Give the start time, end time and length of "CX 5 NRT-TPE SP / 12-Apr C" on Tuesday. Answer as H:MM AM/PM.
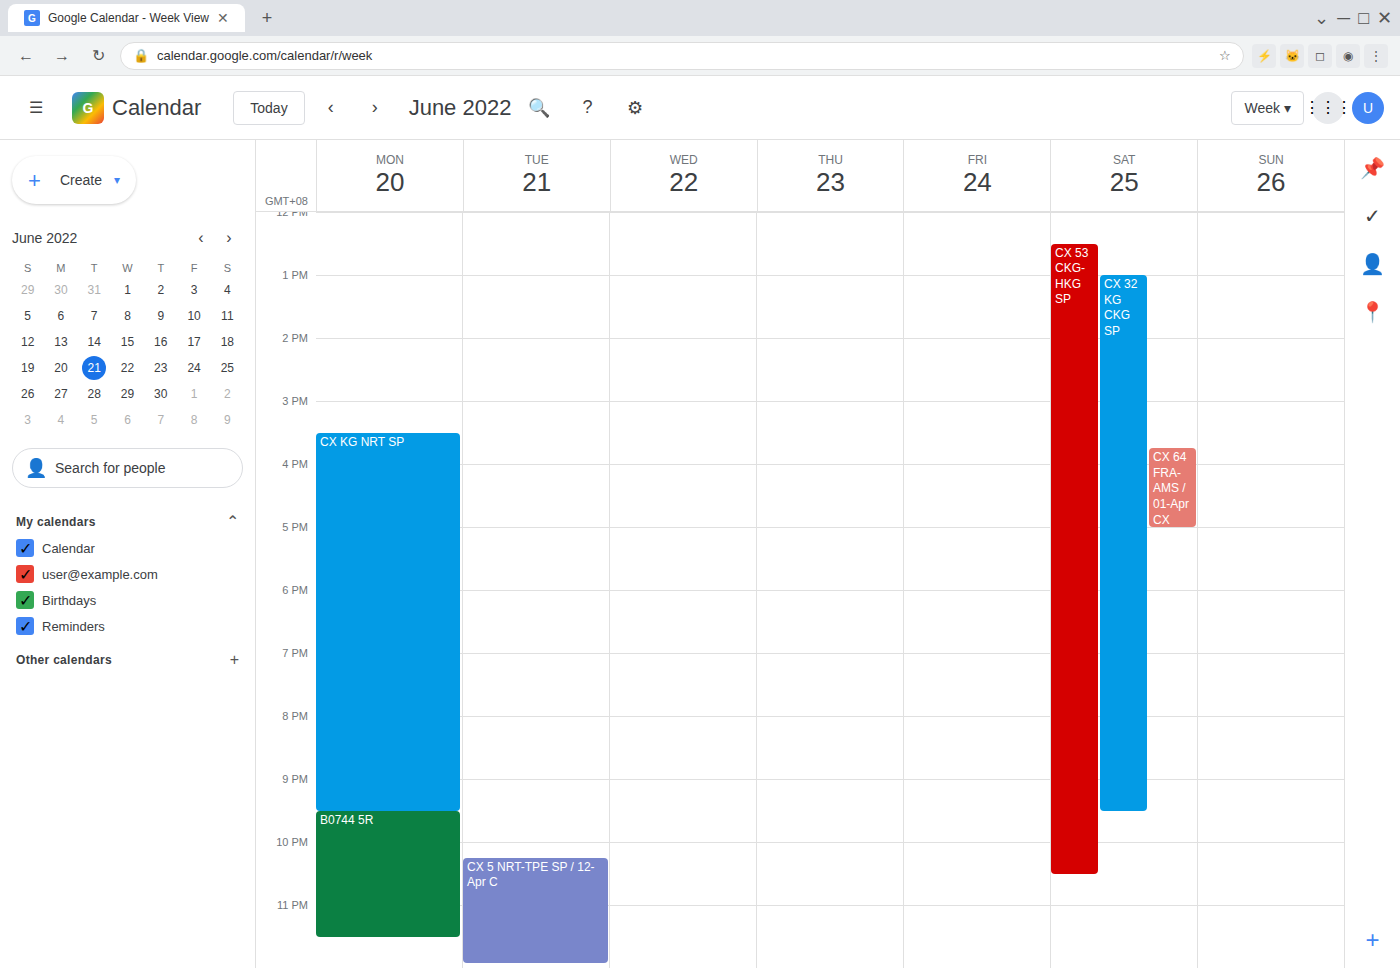
10:15 PM to 11:55 PM, 1 hour 40 minutes